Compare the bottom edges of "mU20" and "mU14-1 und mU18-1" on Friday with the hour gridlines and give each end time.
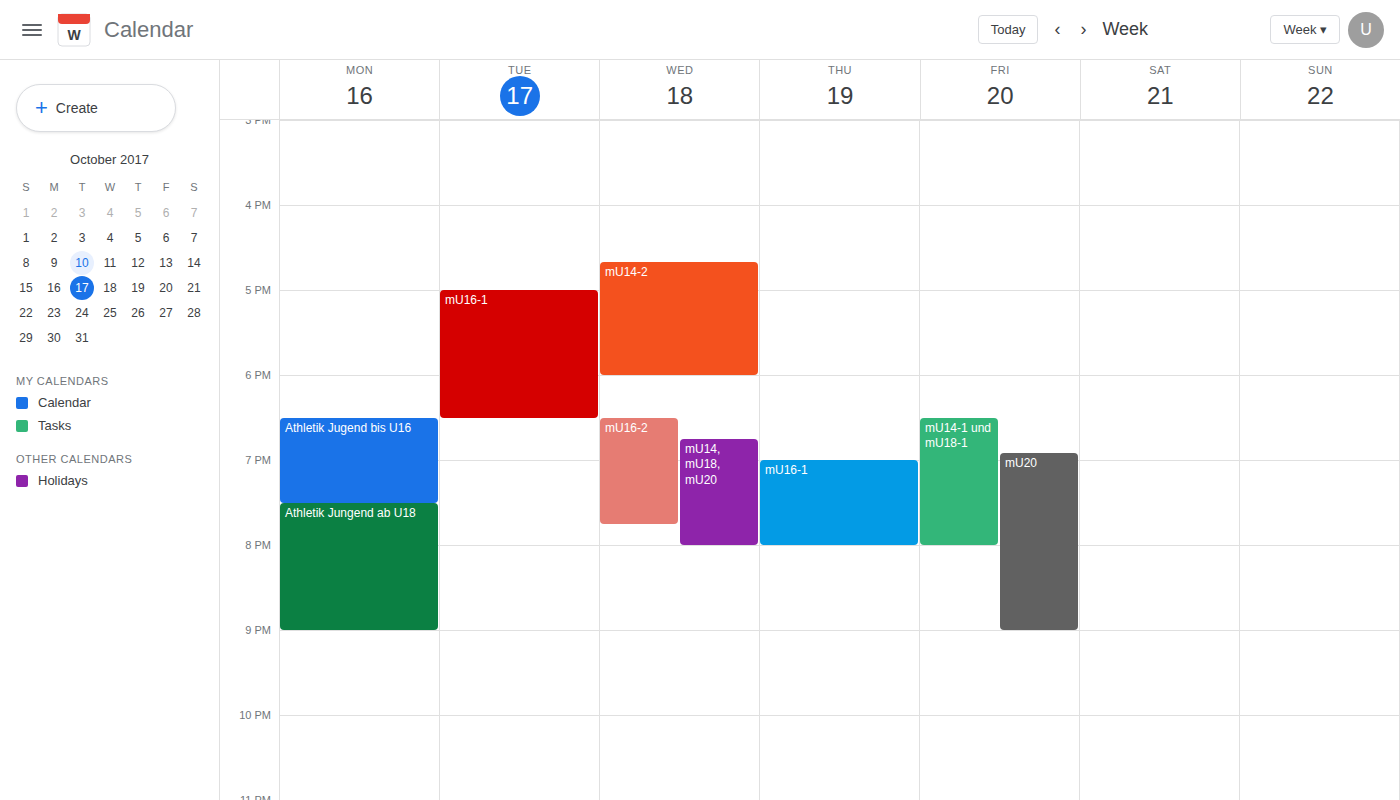
"mU20": 9:00 PM, exactly on the 9 PM line. "mU14-1 und mU18-1": 8:00 PM, exactly on the 8 PM line.